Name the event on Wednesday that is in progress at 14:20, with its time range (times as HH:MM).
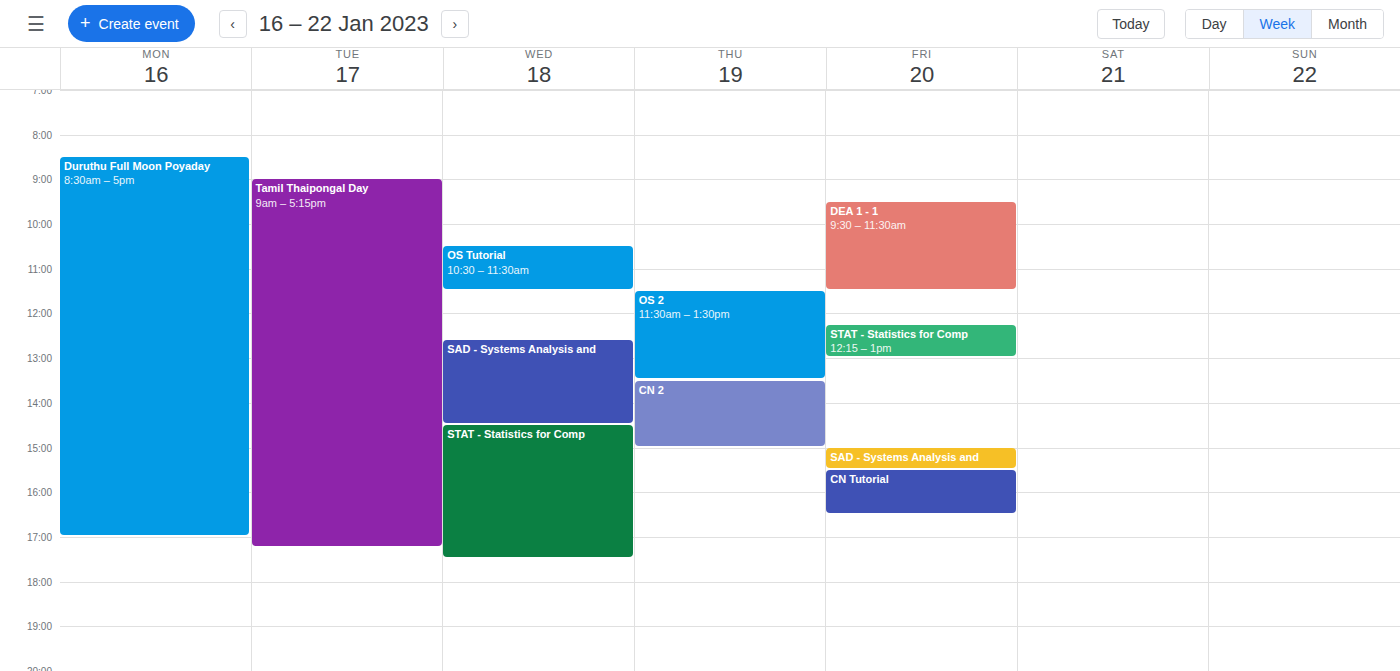
"SAD - Systems Analysis and", 12:35 to 14:30